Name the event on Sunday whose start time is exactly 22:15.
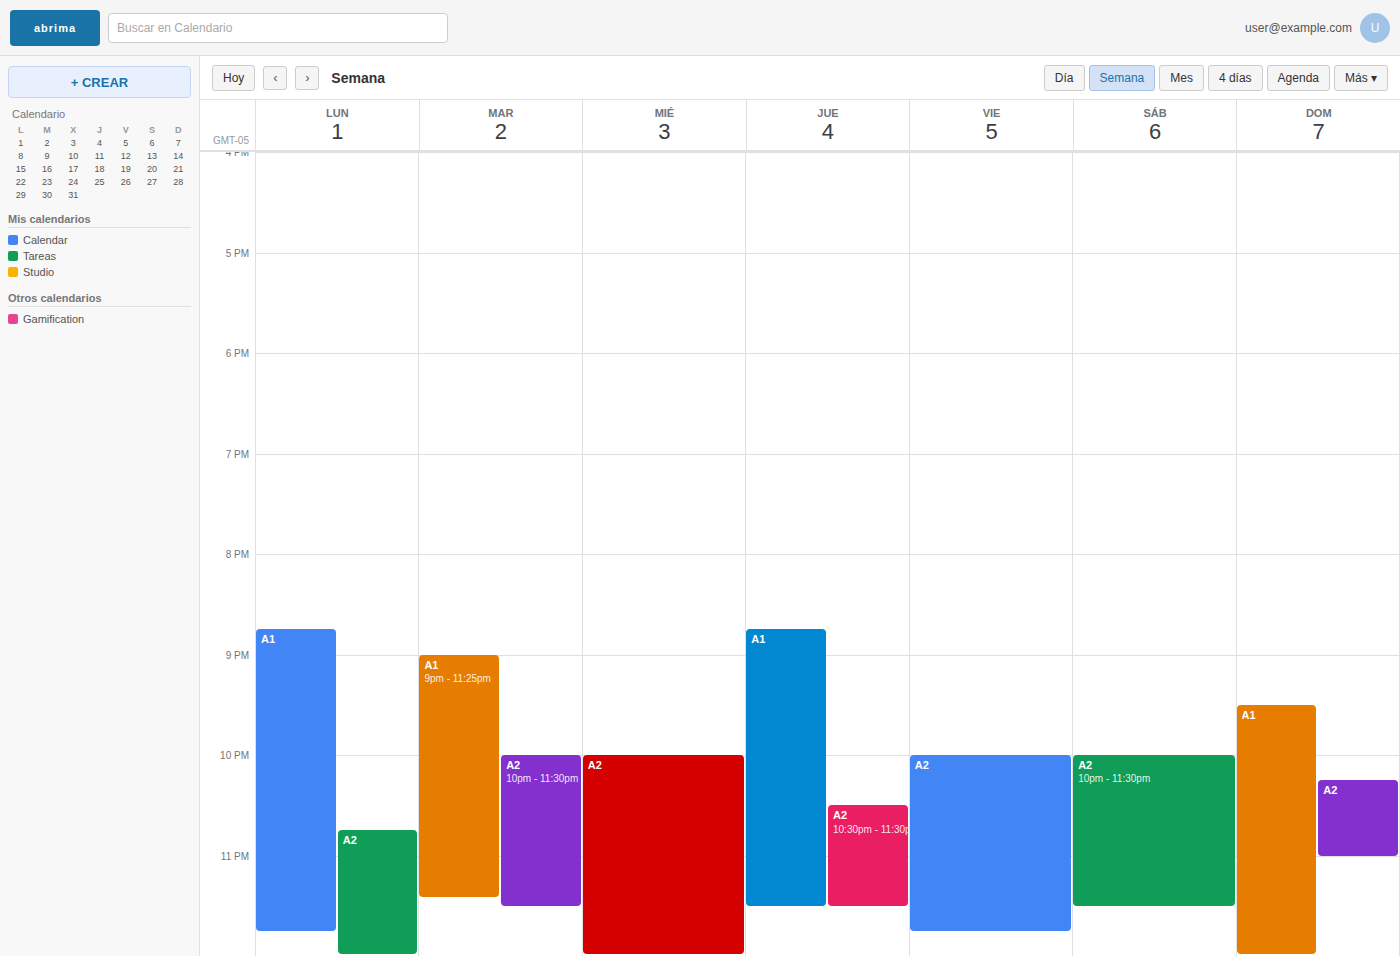
"A2"